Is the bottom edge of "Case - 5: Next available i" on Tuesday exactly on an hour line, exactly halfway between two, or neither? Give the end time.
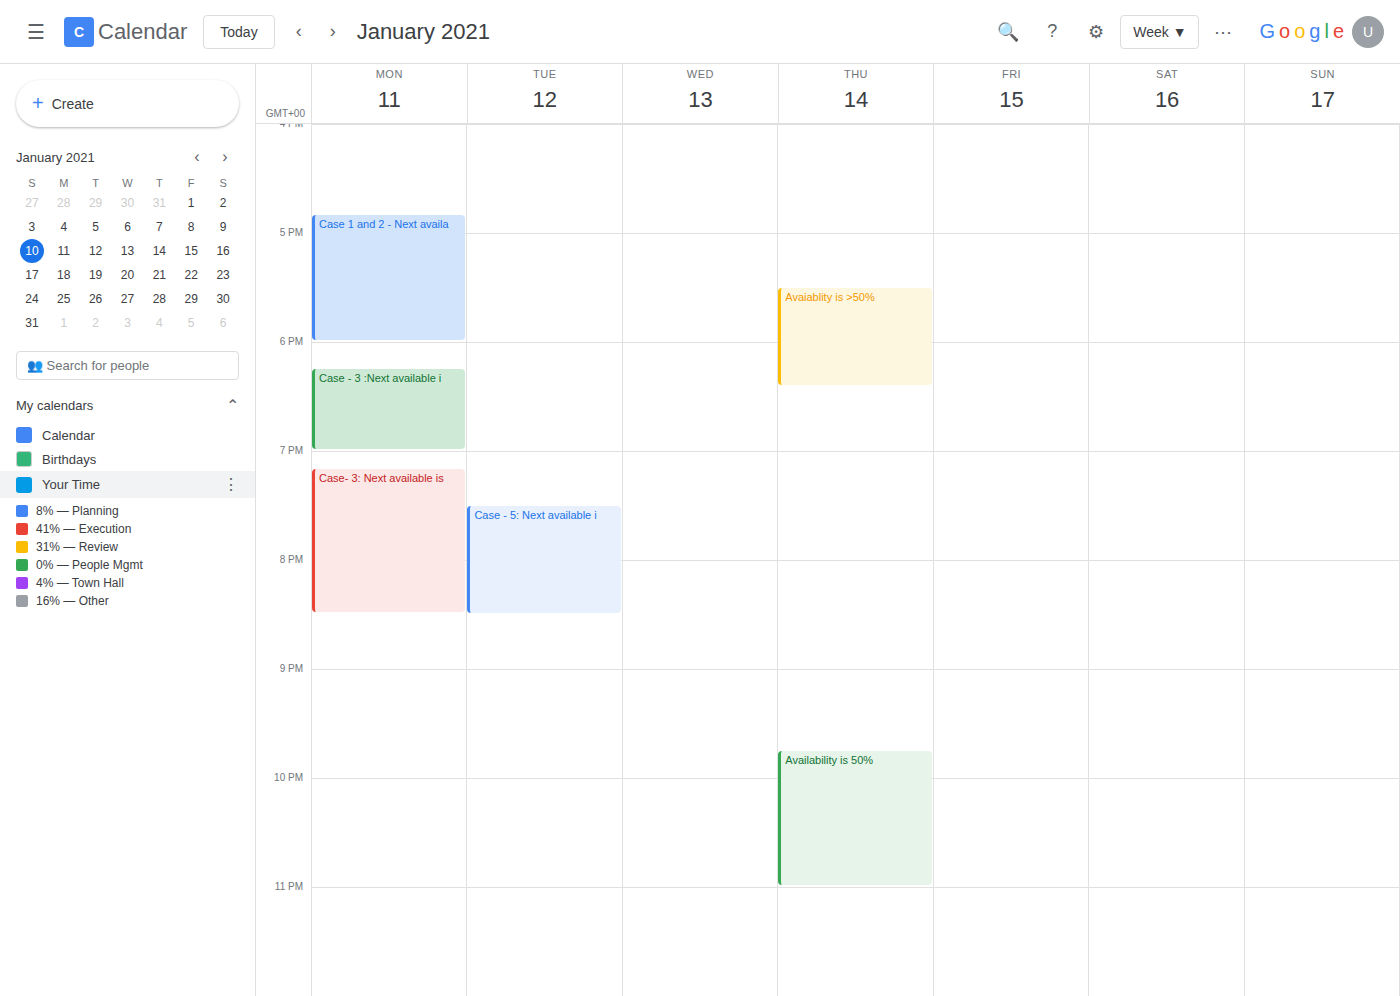
8:30 PM -- halfway between the 8 PM and 9 PM lines.